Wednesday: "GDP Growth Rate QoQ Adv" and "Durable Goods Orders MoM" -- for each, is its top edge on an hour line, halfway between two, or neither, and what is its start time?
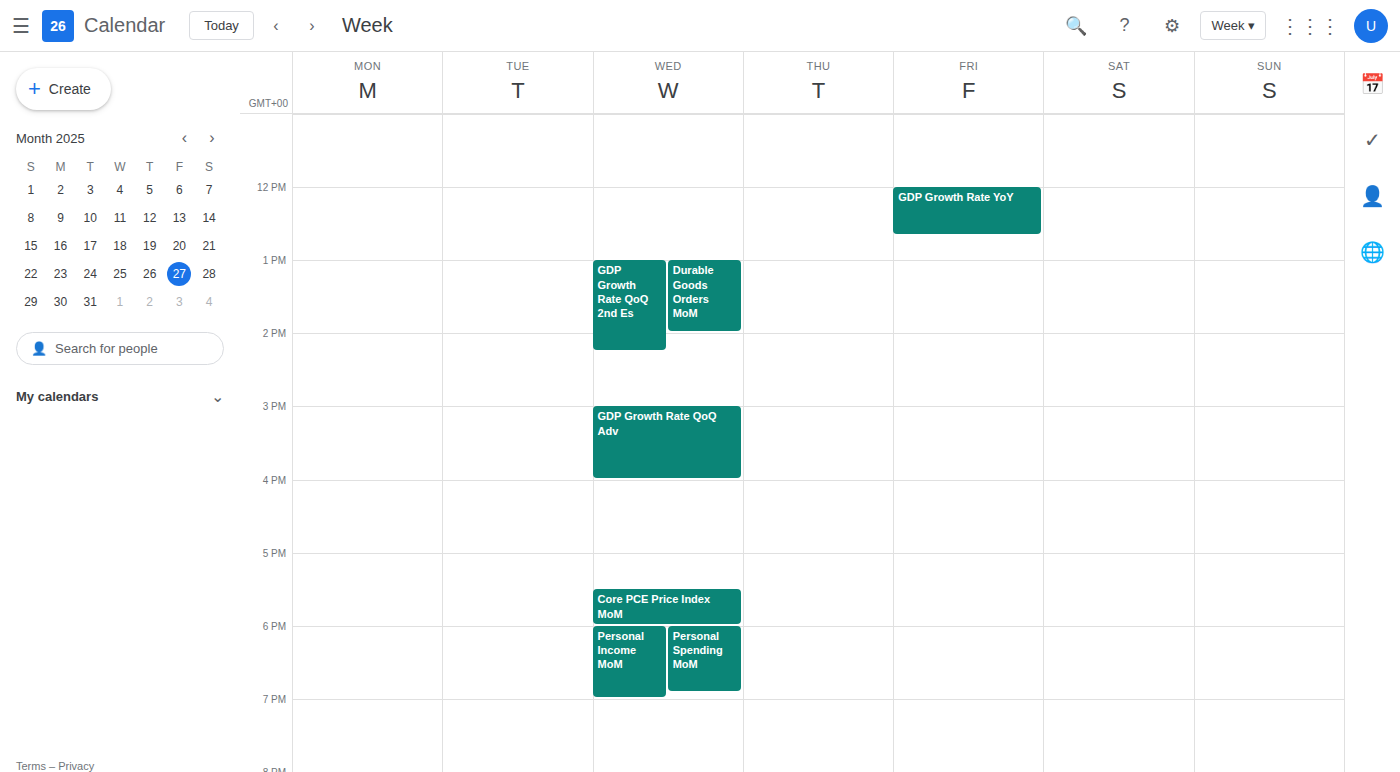
"GDP Growth Rate QoQ Adv": 3:00 PM, exactly on the 3 PM line. "Durable Goods Orders MoM": 1:00 PM, exactly on the 1 PM line.